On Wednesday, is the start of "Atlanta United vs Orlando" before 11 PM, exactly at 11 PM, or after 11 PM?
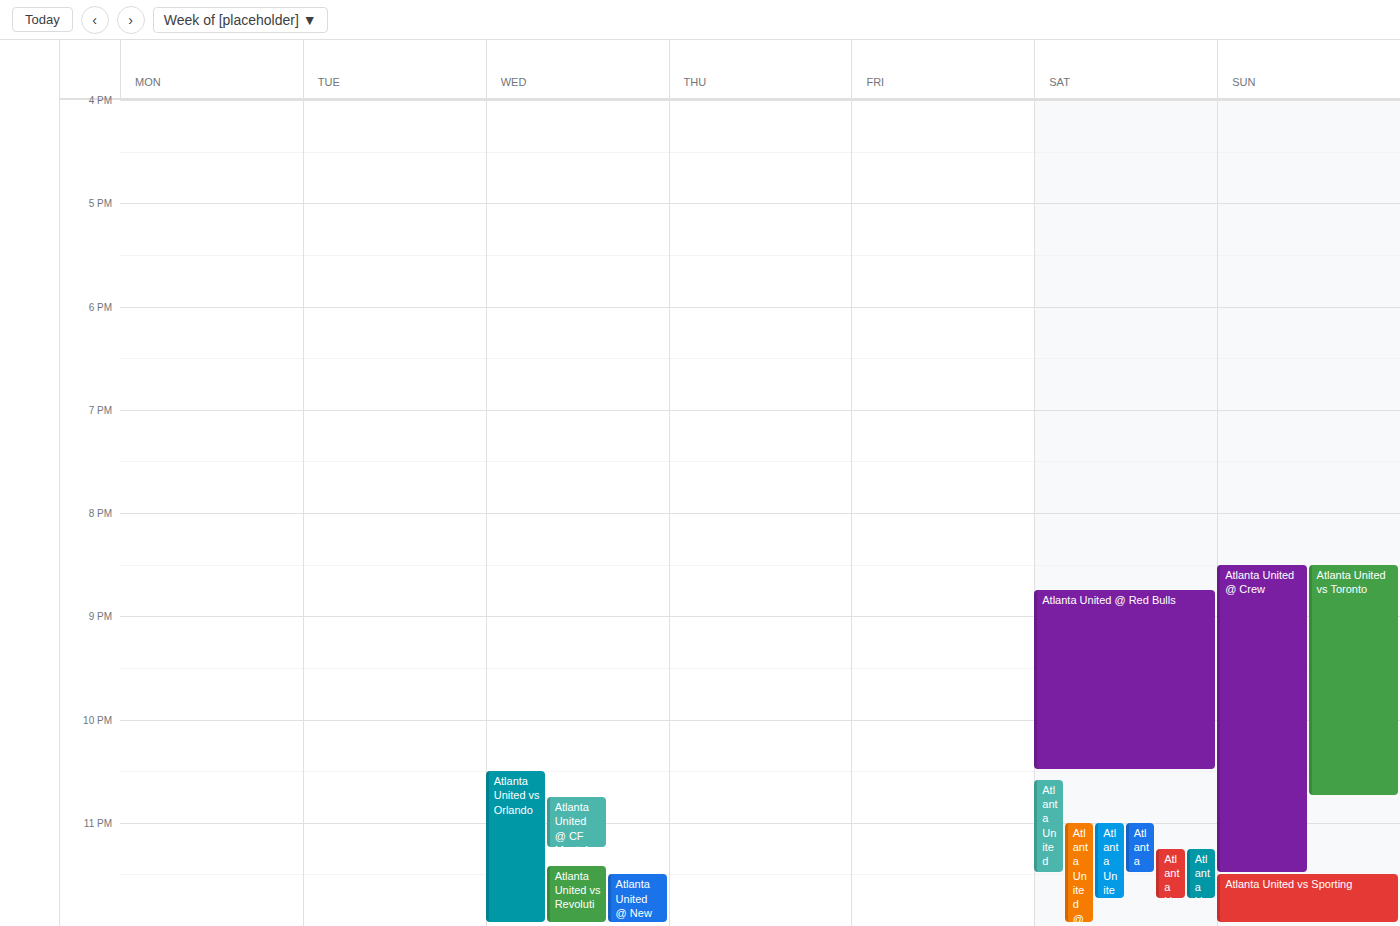
10:30 PM -- before 11 PM, 30 minutes above the 11 PM line.